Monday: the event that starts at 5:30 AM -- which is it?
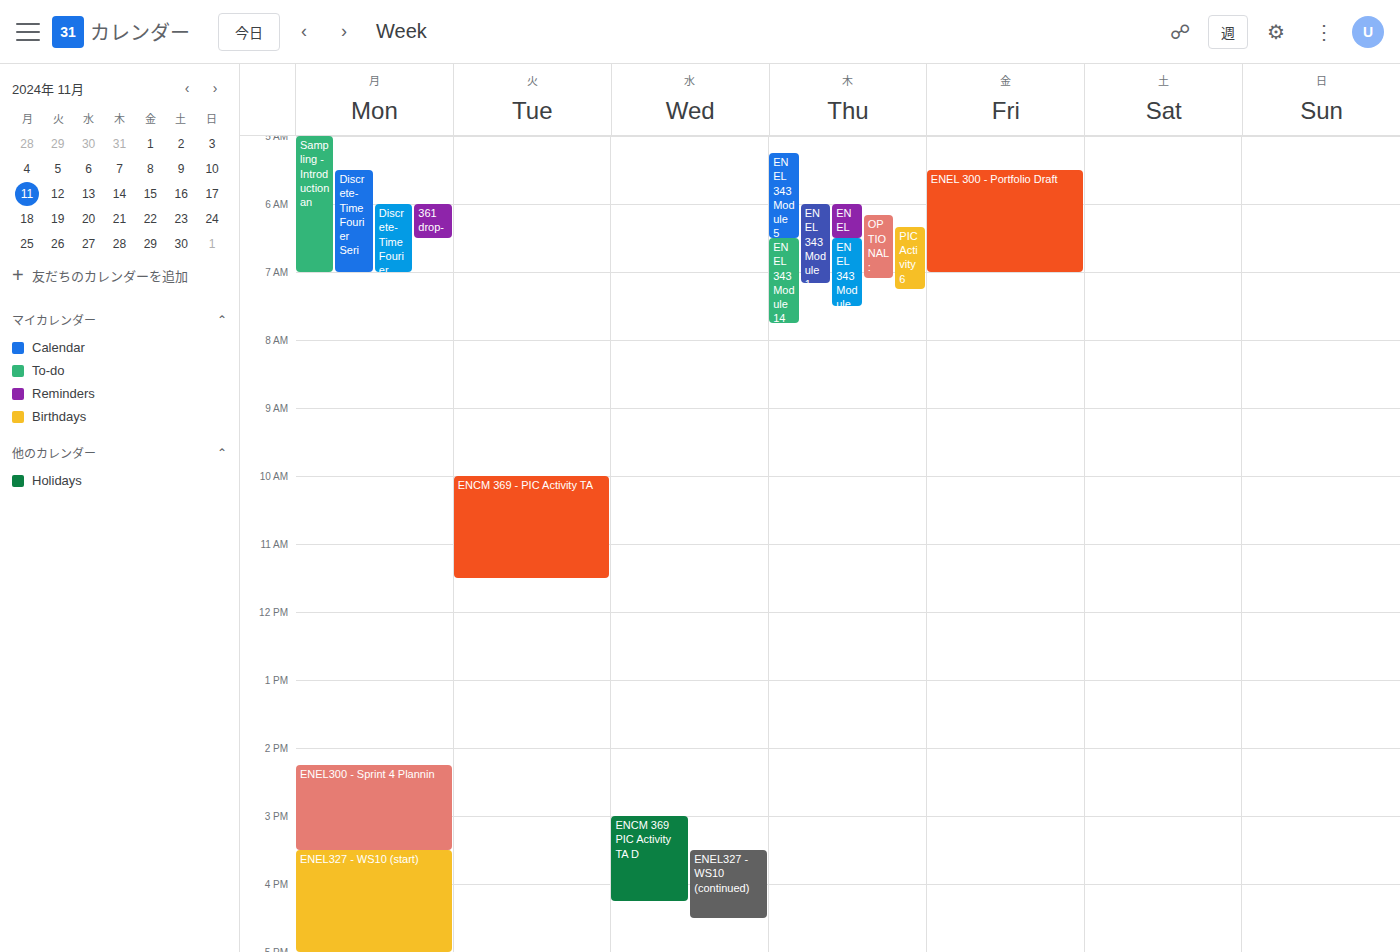
"Discrete-Time Fourier Seri"